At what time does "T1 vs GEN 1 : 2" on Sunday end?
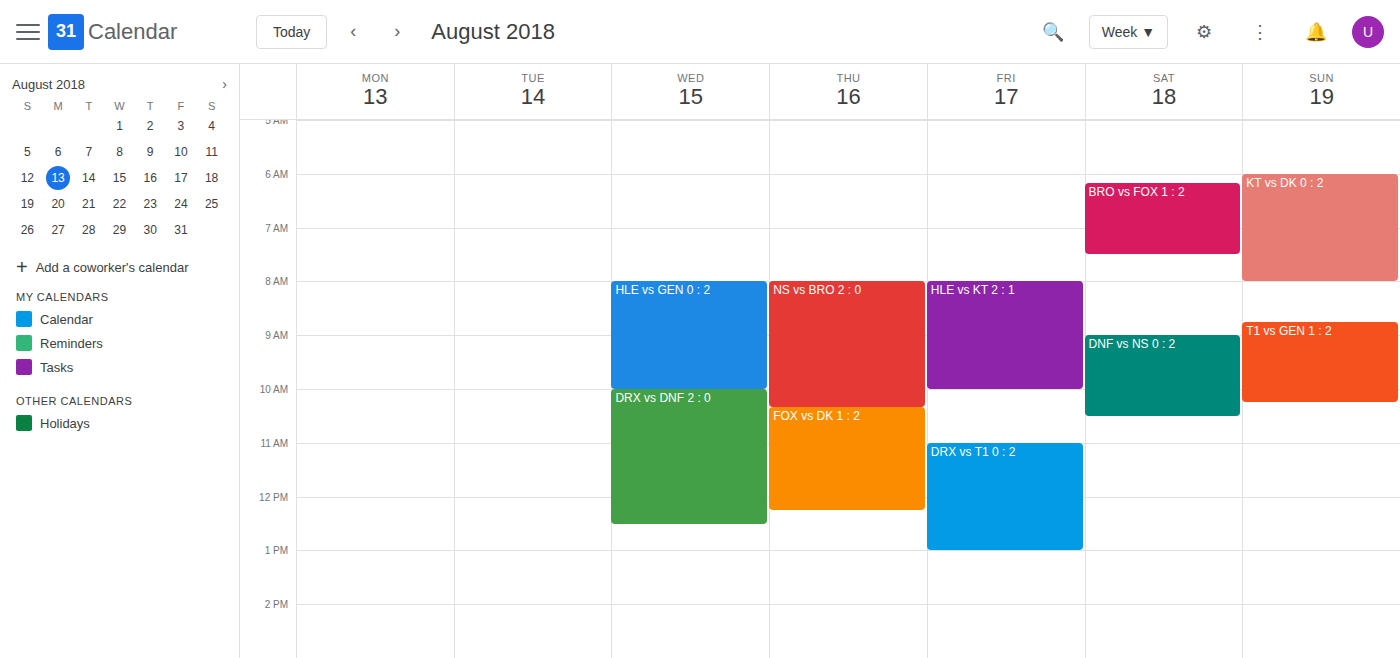
10:15 AM